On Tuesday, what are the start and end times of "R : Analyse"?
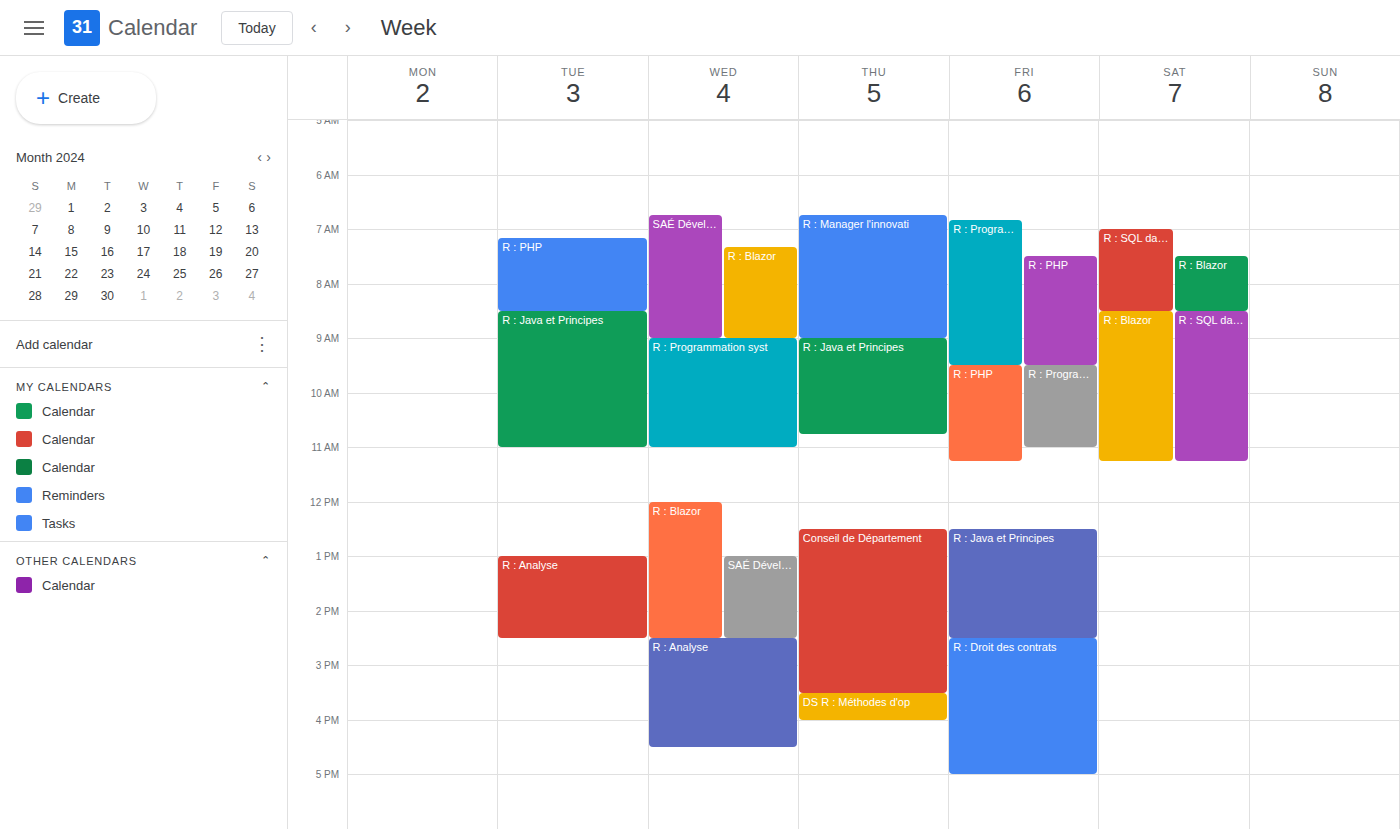
1:00 PM to 2:30 PM